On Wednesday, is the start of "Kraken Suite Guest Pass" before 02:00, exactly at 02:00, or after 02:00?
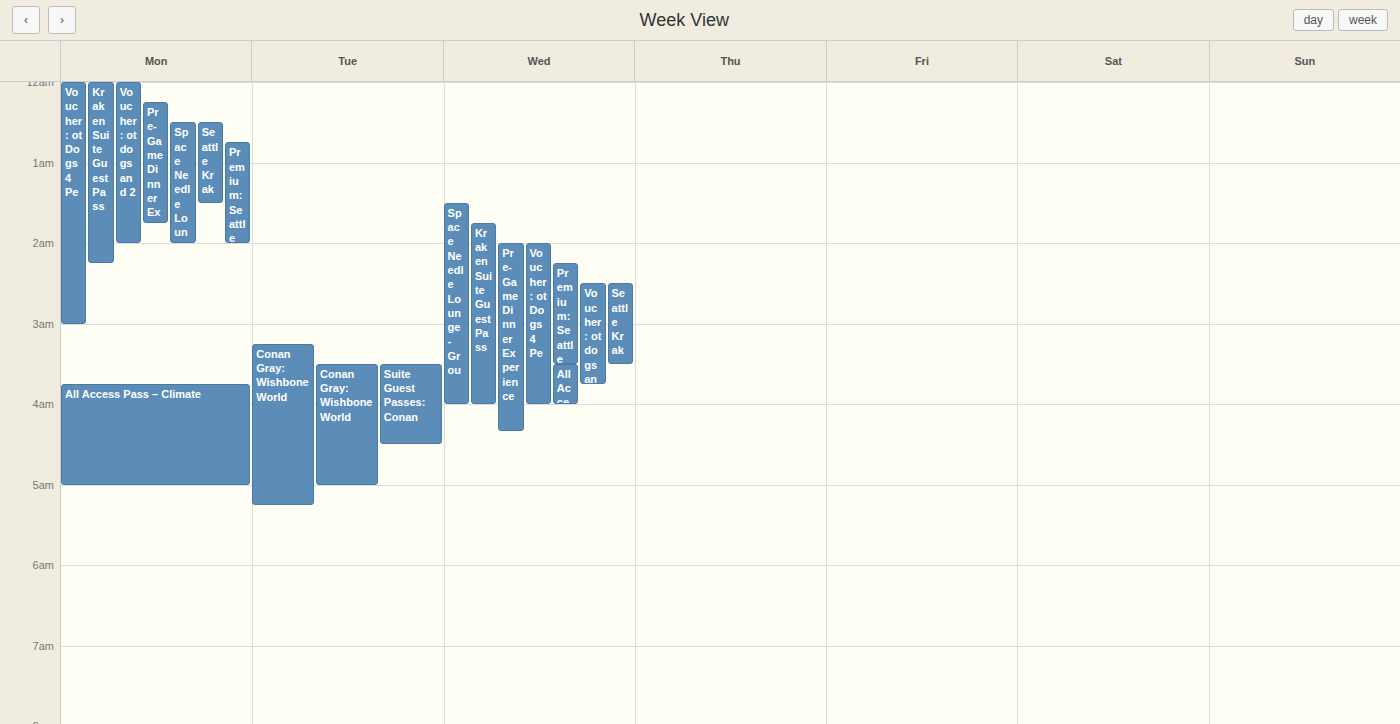
01:45 -- before 02:00, 15 minutes above the 02:00 line.